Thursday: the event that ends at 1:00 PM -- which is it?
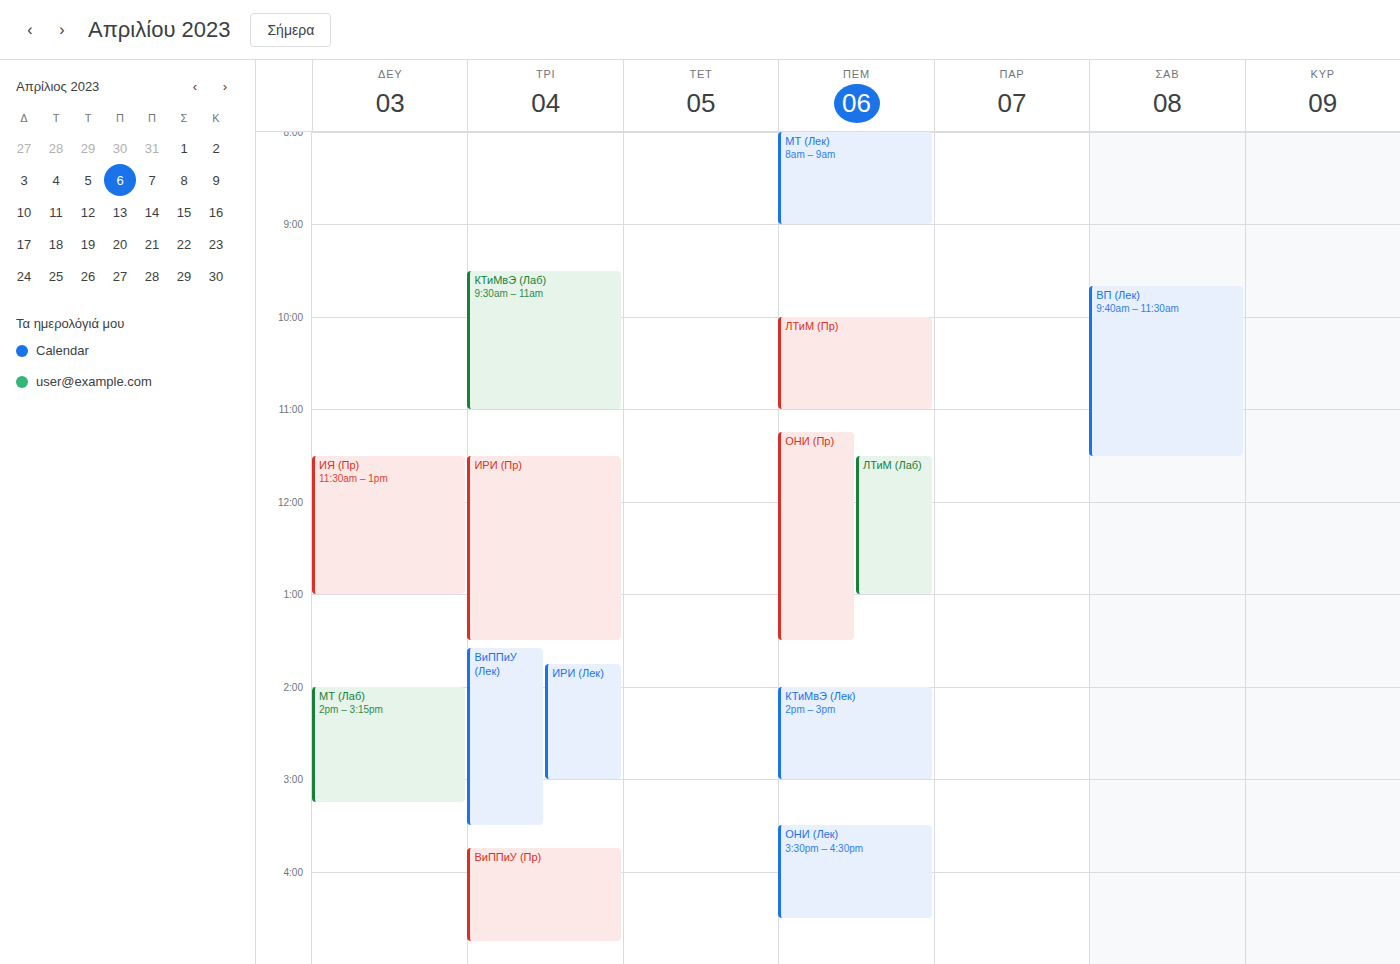
"ЛТиМ (Лаб)"